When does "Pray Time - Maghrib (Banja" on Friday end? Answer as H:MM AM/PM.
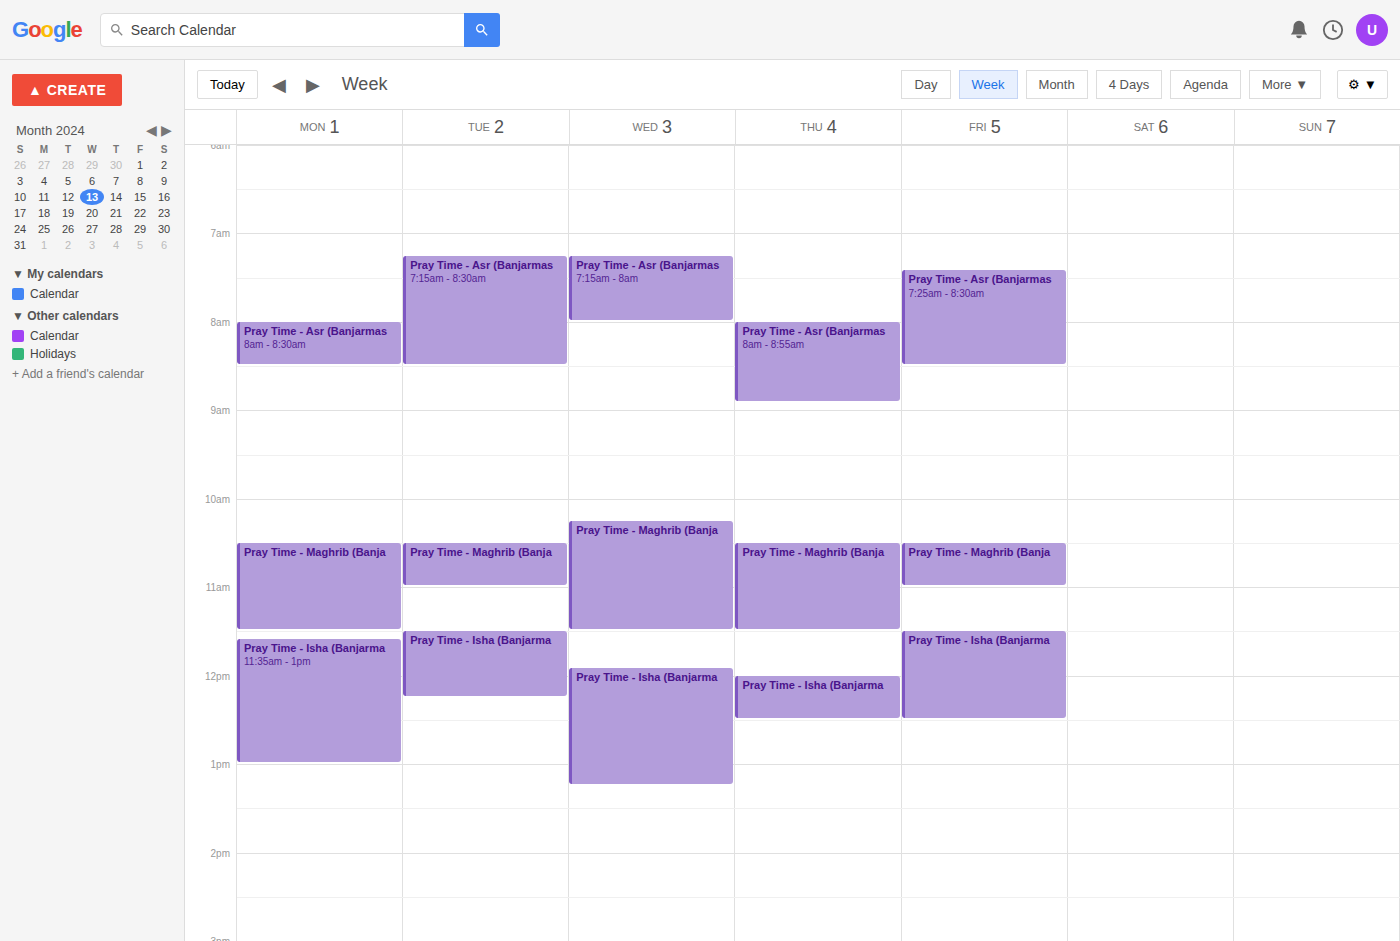
11:00 AM